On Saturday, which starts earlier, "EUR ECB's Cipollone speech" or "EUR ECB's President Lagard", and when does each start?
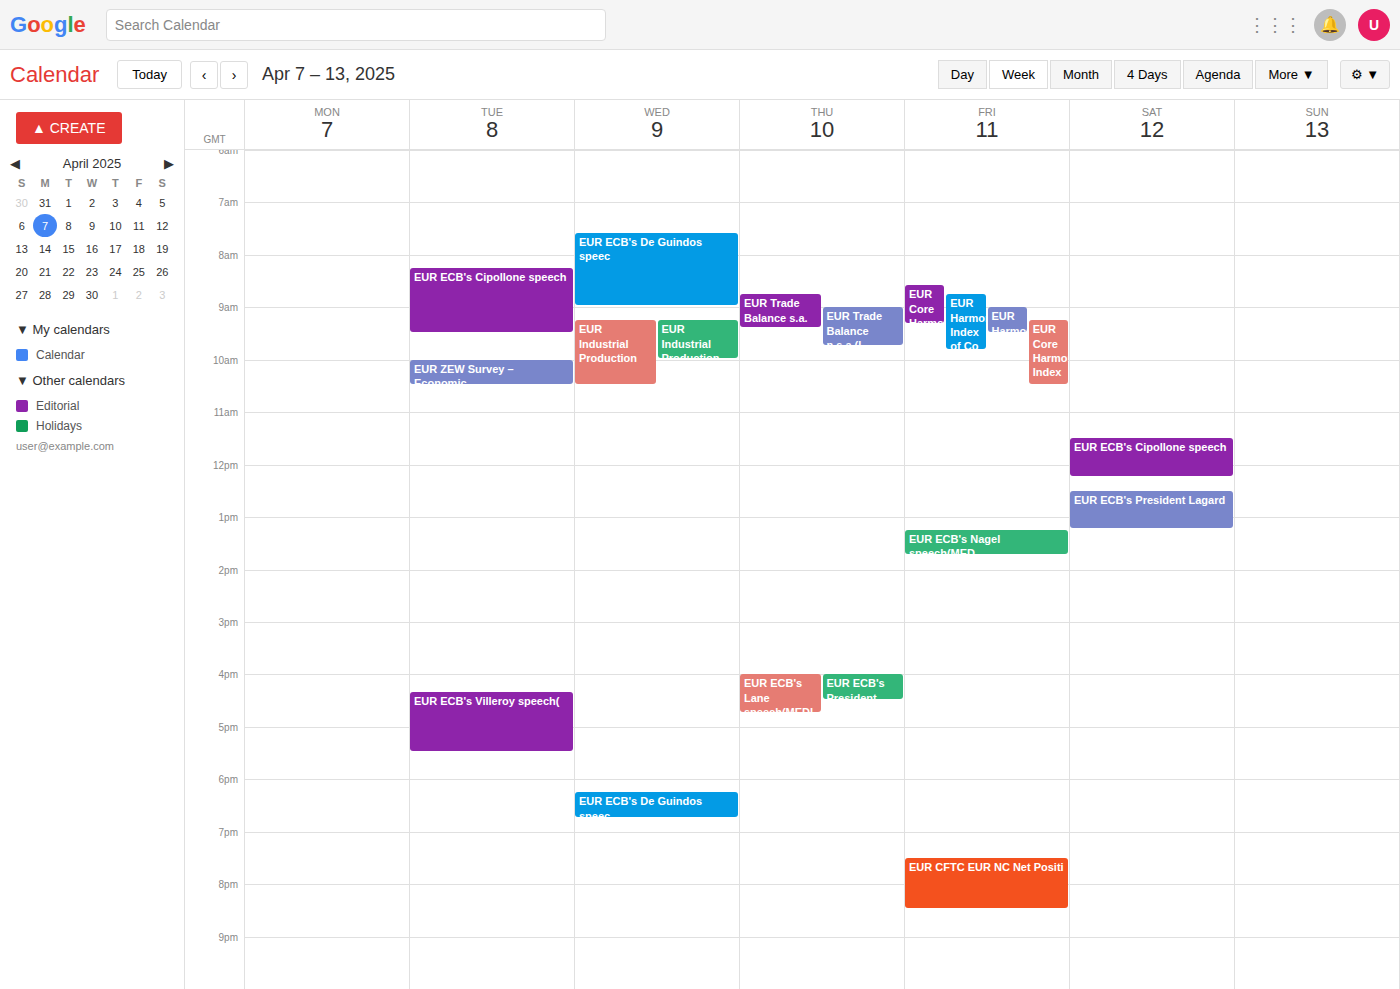
"EUR ECB's Cipollone speech" 11:30 AM; "EUR ECB's President Lagard" 12:30 PM.